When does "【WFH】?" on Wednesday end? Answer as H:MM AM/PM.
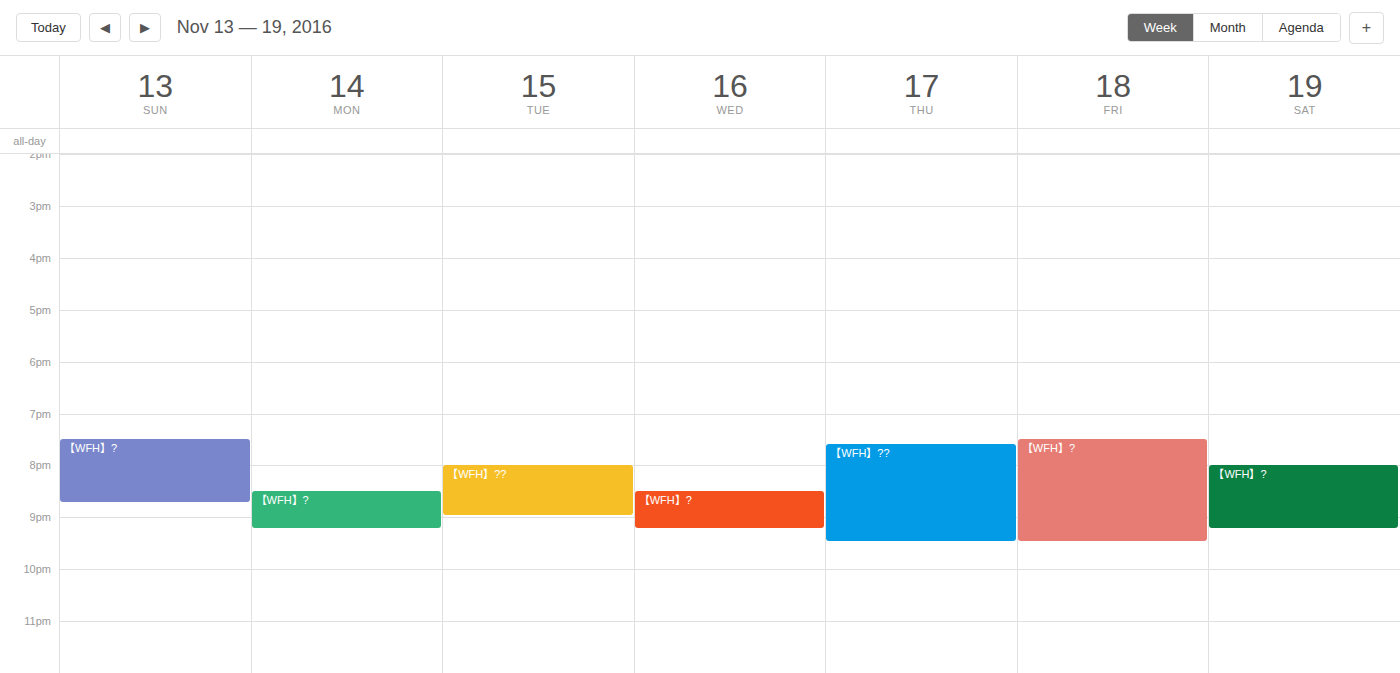
9:15 PM